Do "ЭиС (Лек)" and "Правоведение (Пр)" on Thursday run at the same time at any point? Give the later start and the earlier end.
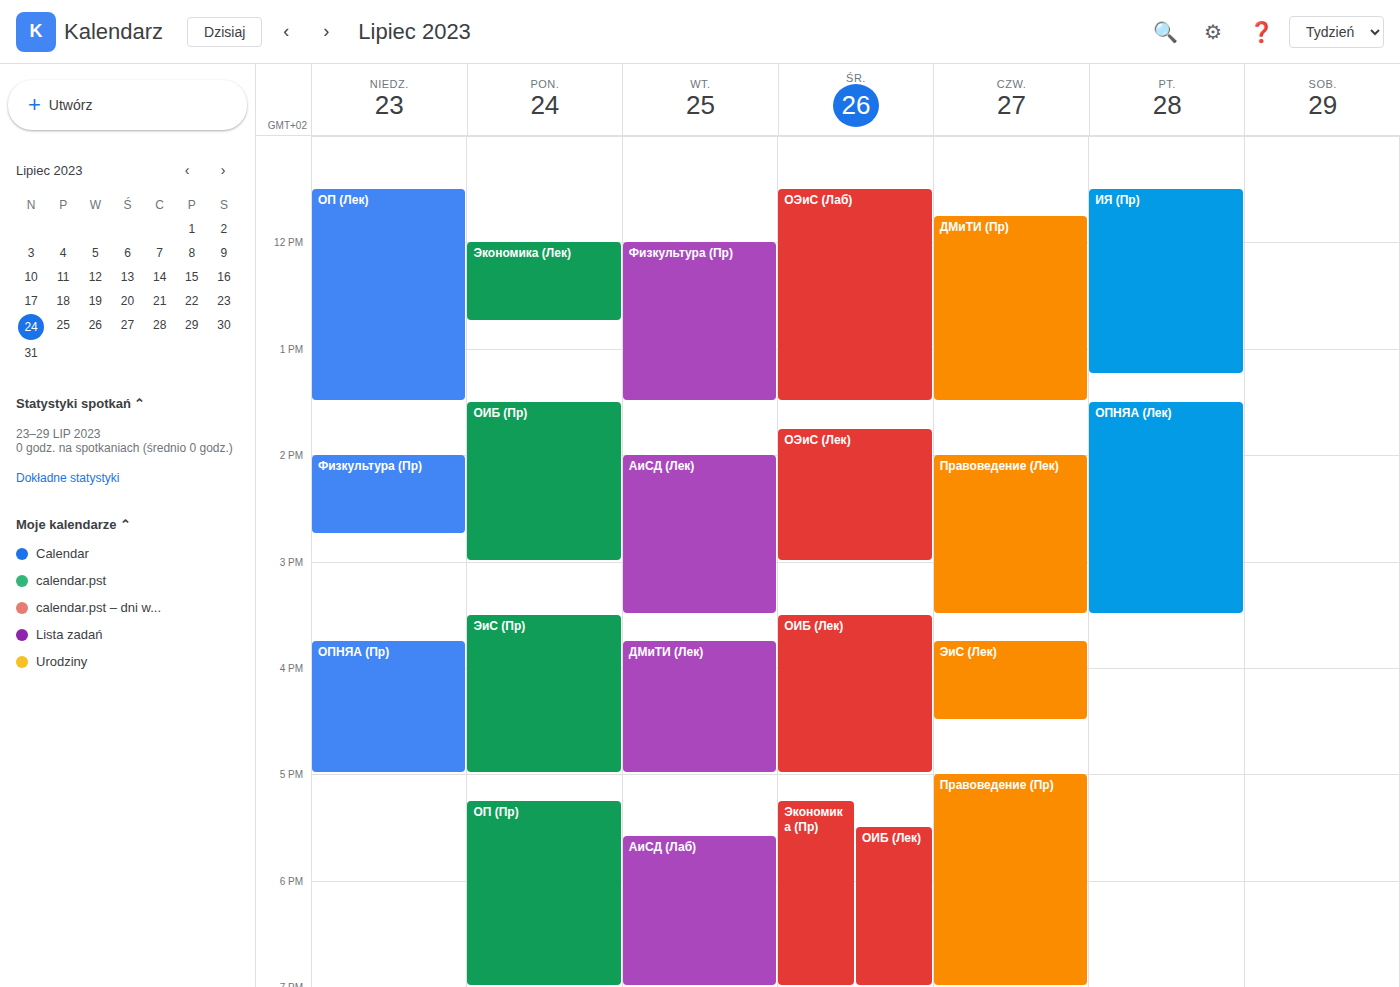
"ЭиС (Лек)" ends at 4:30 PM and "Правоведение (Пр)" starts at 5:00 PM -- no overlap.